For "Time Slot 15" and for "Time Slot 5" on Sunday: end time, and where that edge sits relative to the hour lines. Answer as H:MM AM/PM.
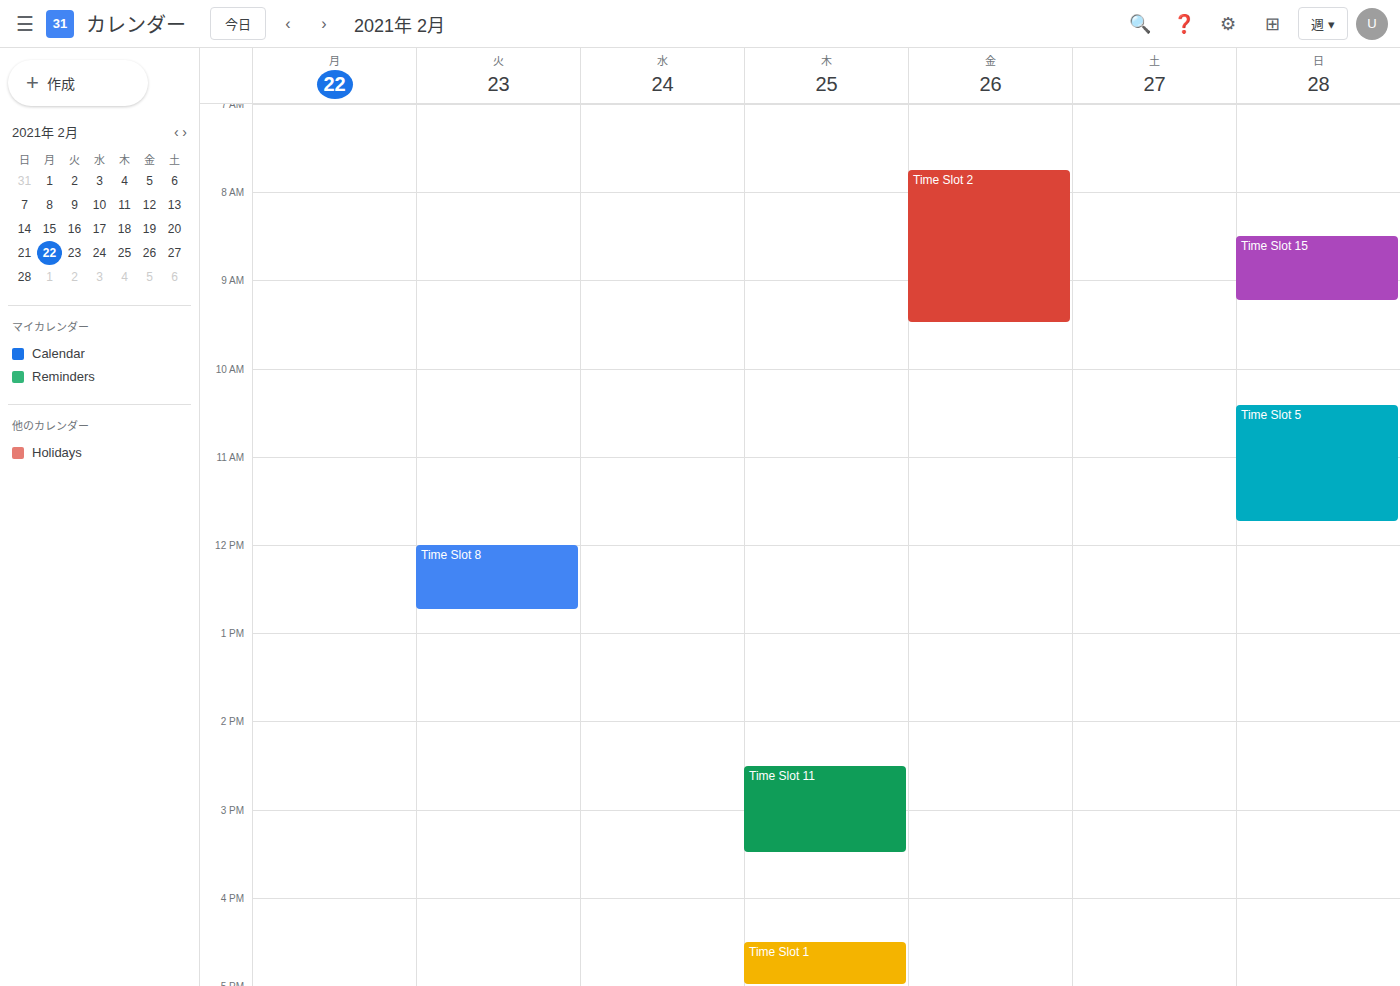
"Time Slot 15": 9:15 AM, neither: a quarter of the way from the 9 AM line to the 10 AM line. "Time Slot 5": 11:45 AM, neither: three quarters of the way from the 11 AM line to the 12 PM line.